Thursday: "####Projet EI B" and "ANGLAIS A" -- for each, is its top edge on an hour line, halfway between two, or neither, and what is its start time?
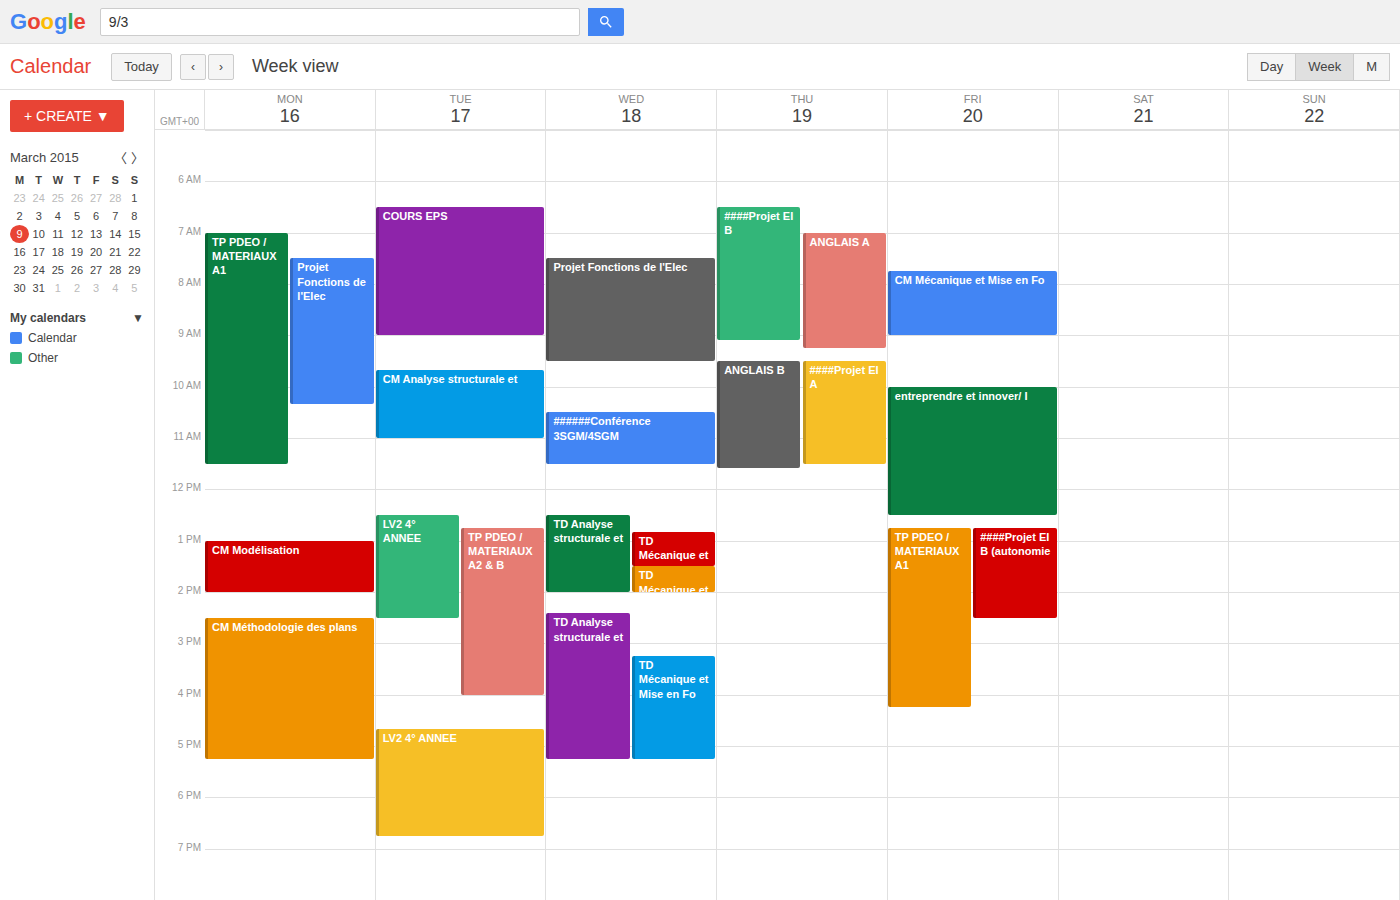
"####Projet EI B": 6:30 AM, halfway between the 6 AM and 7 AM lines. "ANGLAIS A": 7:00 AM, exactly on the 7 AM line.